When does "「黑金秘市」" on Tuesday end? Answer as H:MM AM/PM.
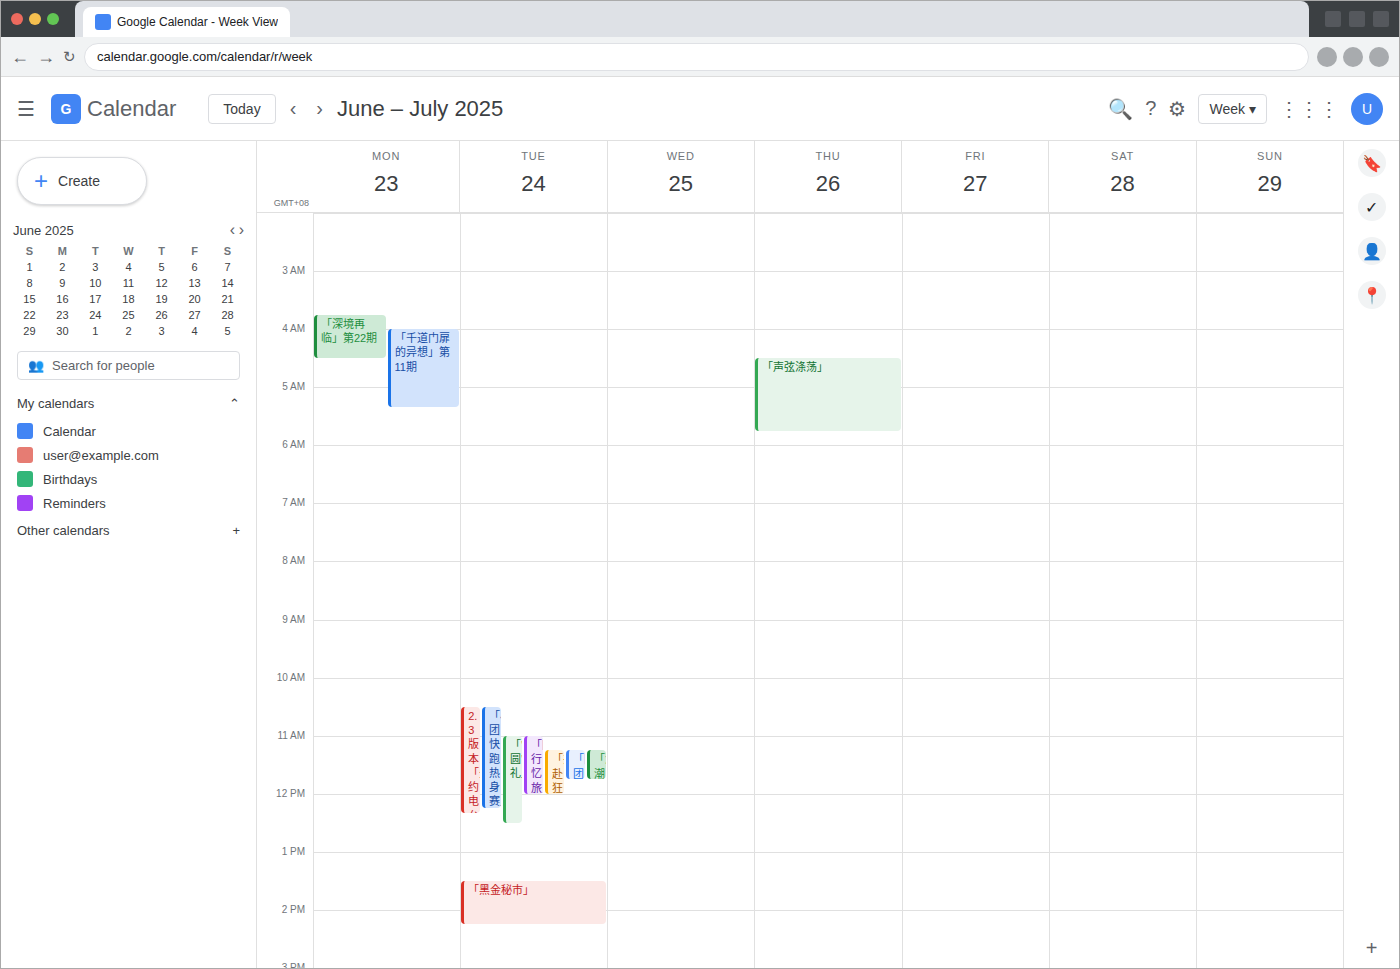
2:15 PM